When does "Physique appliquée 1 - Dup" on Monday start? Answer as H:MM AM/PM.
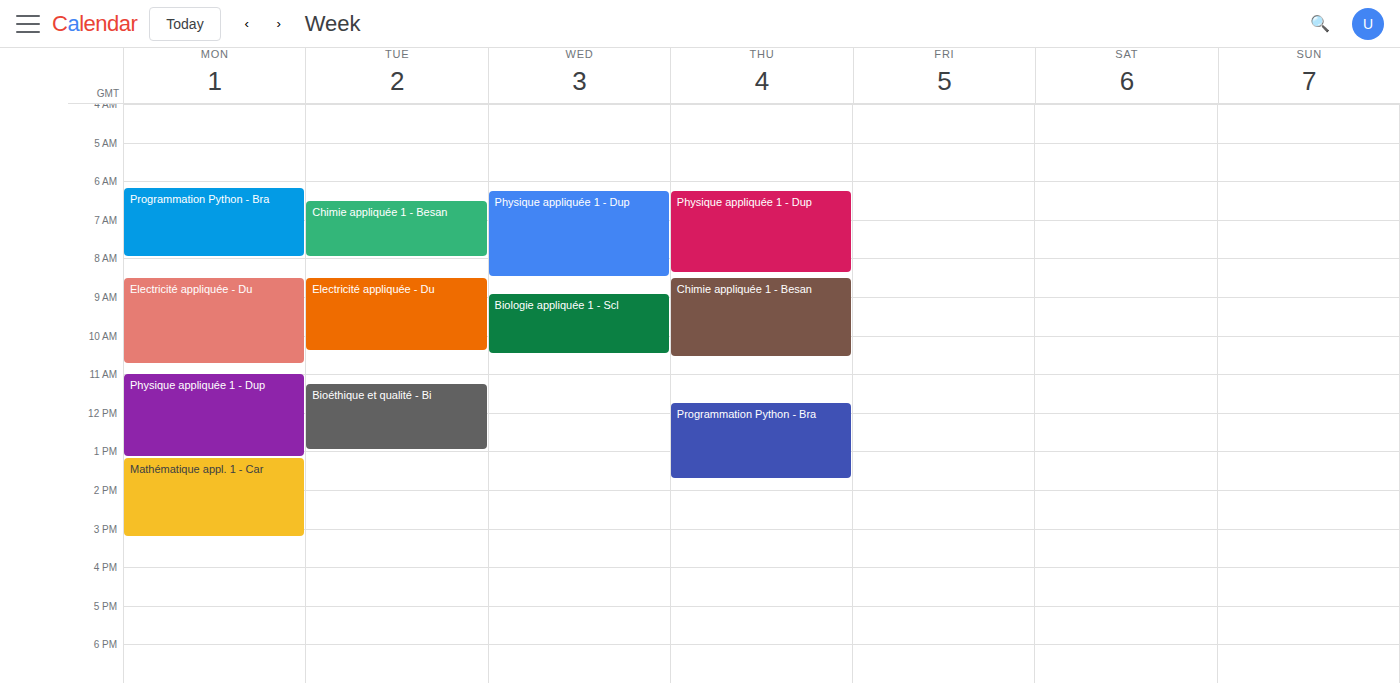
11:00 AM